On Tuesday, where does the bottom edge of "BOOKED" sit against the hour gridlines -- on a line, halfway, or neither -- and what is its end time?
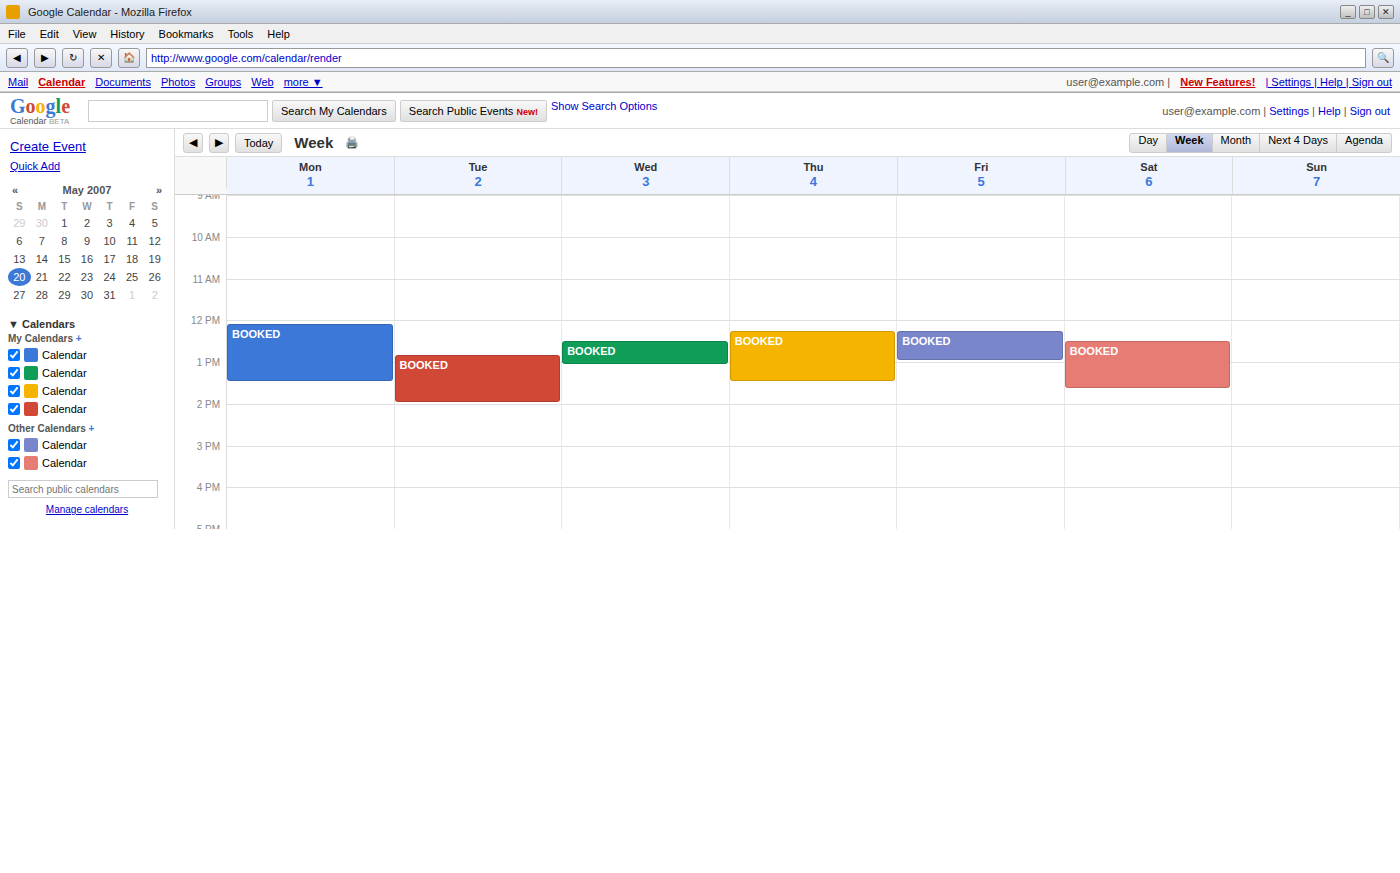
2:00 PM -- exactly on the 2 PM line.